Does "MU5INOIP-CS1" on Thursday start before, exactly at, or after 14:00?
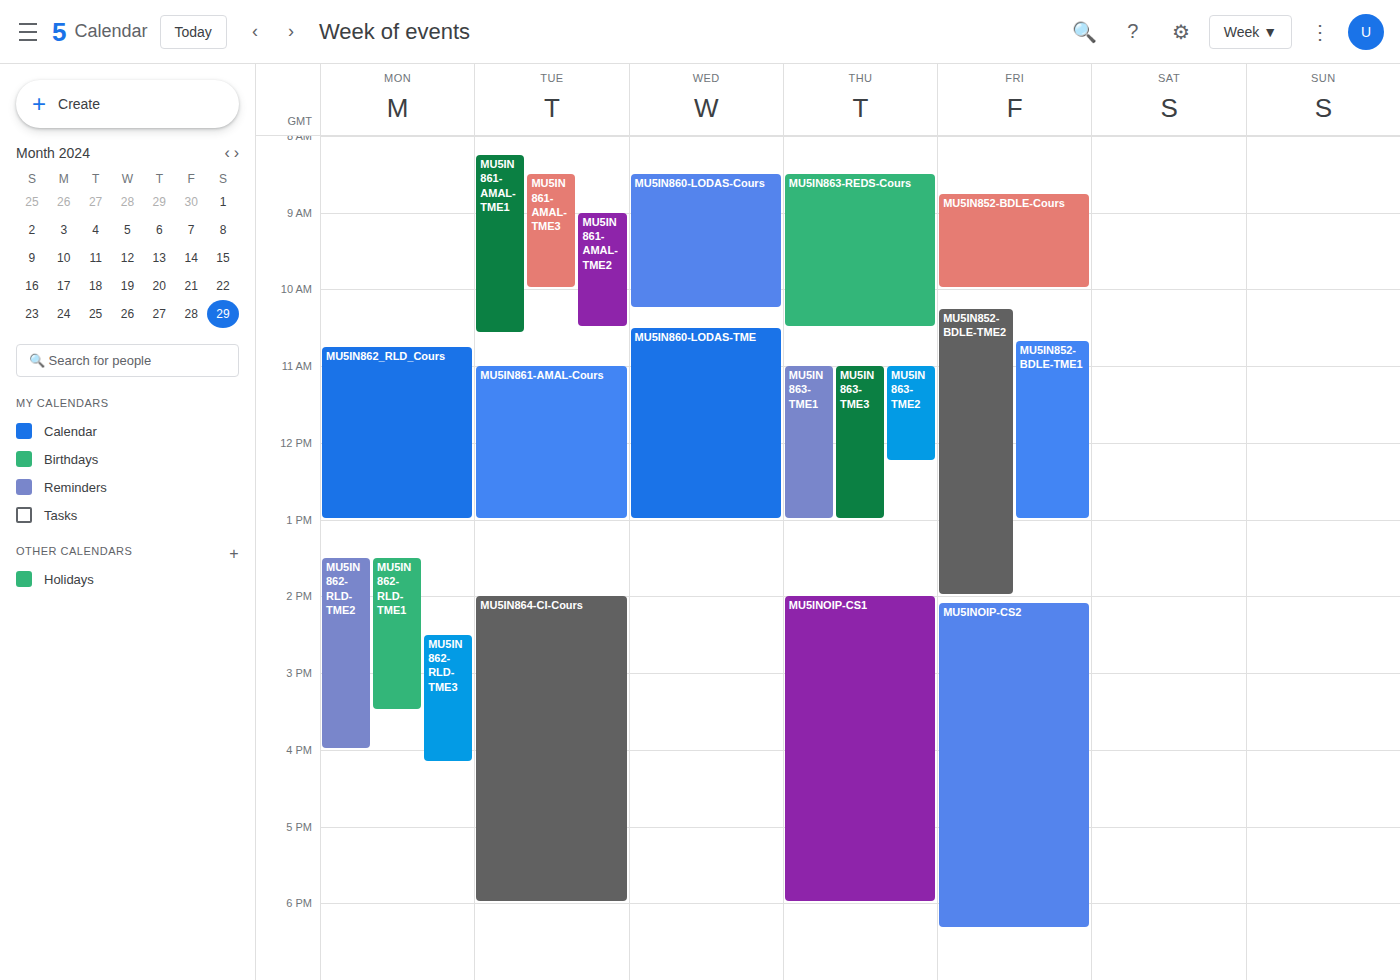
14:00 -- exactly at 14:00, on the 14:00 line.